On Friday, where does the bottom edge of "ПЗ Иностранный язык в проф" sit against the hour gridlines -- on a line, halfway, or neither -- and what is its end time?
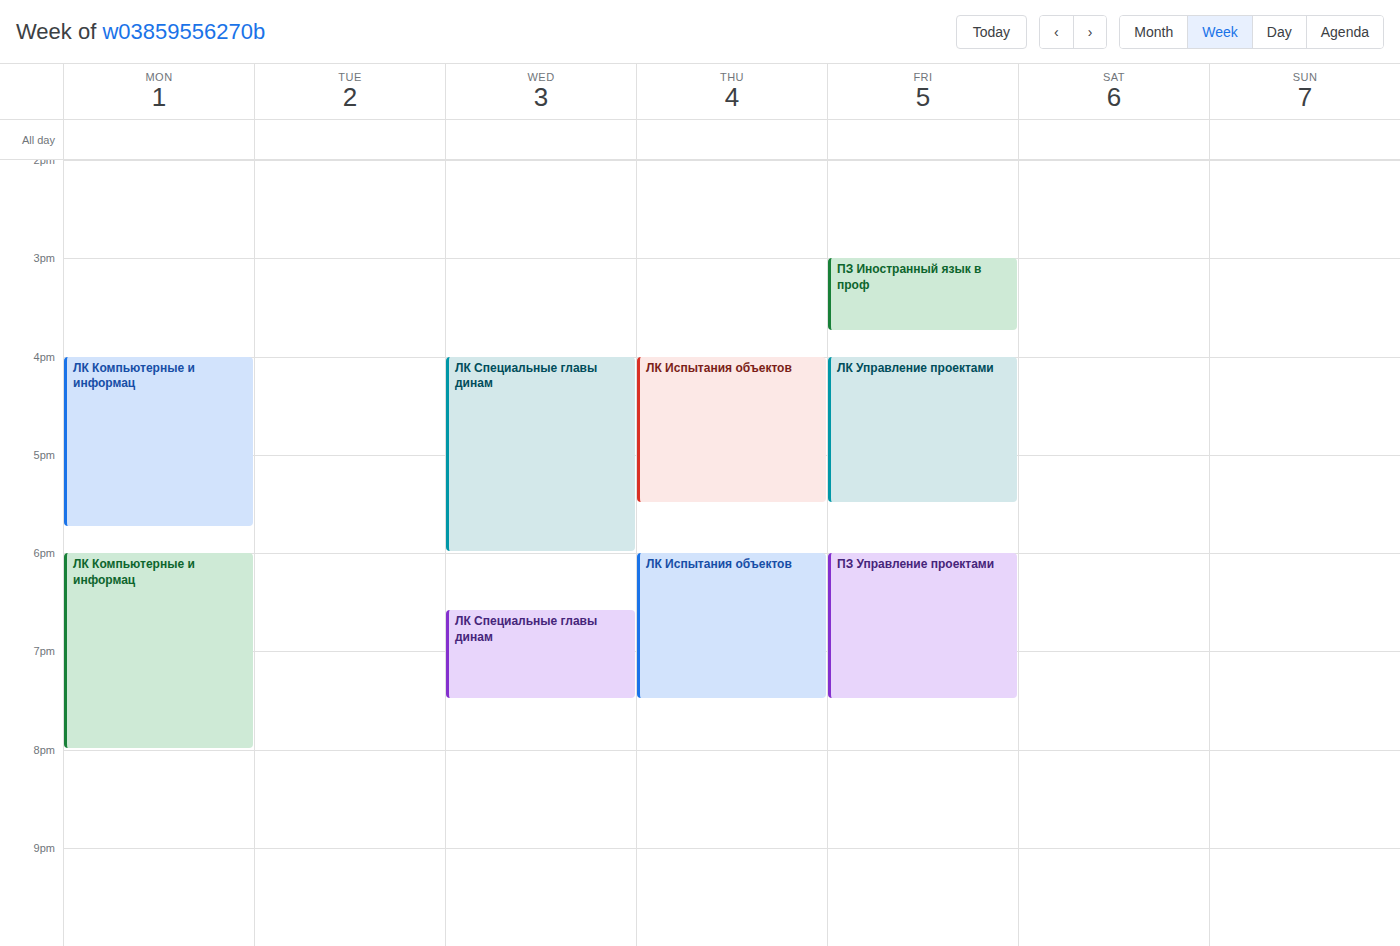
3:45 PM -- neither: three quarters of the way from the 3 PM line to the 4 PM line.